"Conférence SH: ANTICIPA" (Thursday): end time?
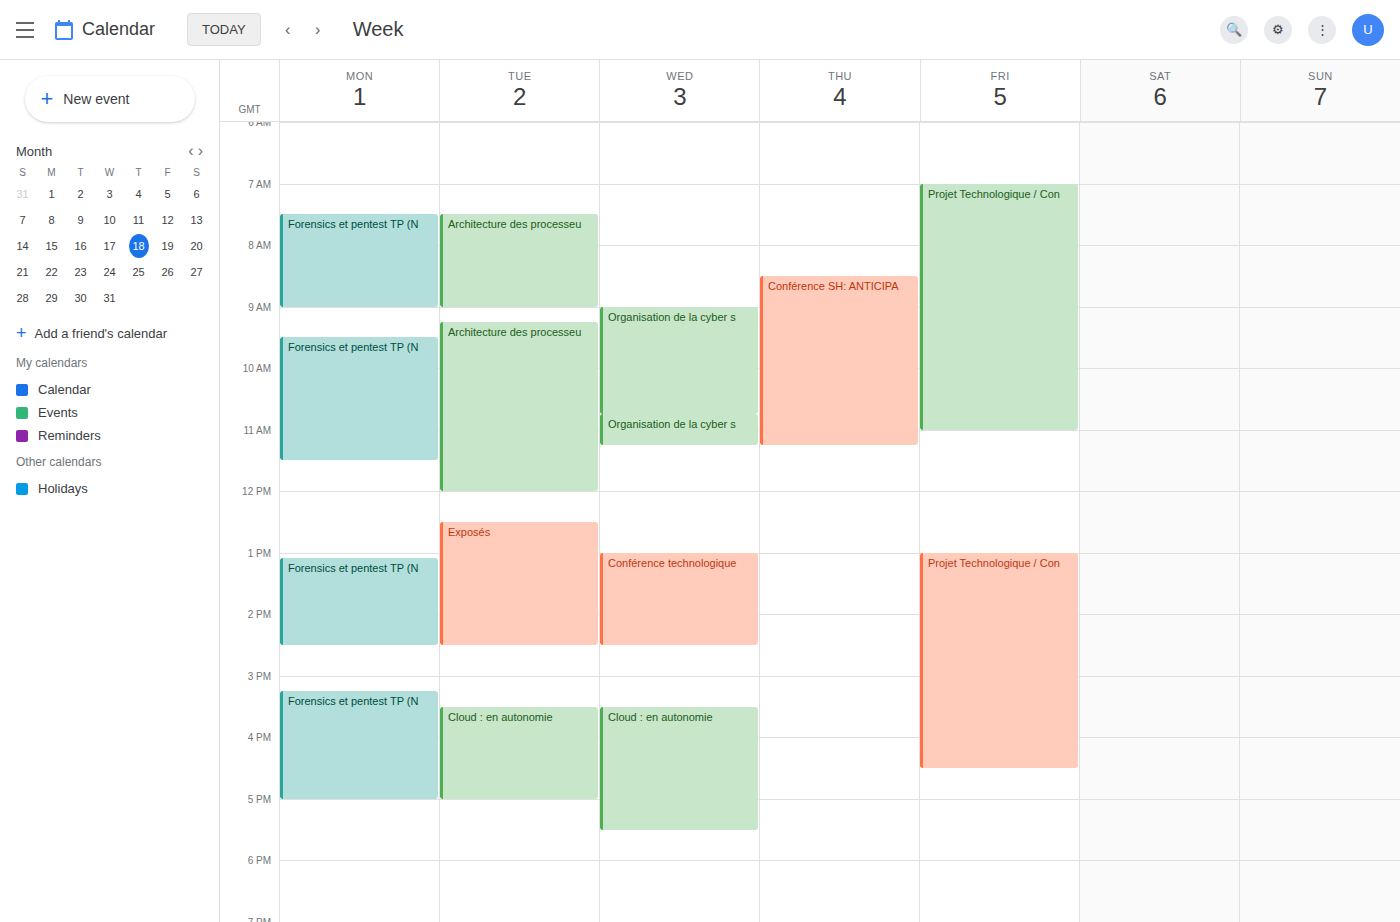
11:15